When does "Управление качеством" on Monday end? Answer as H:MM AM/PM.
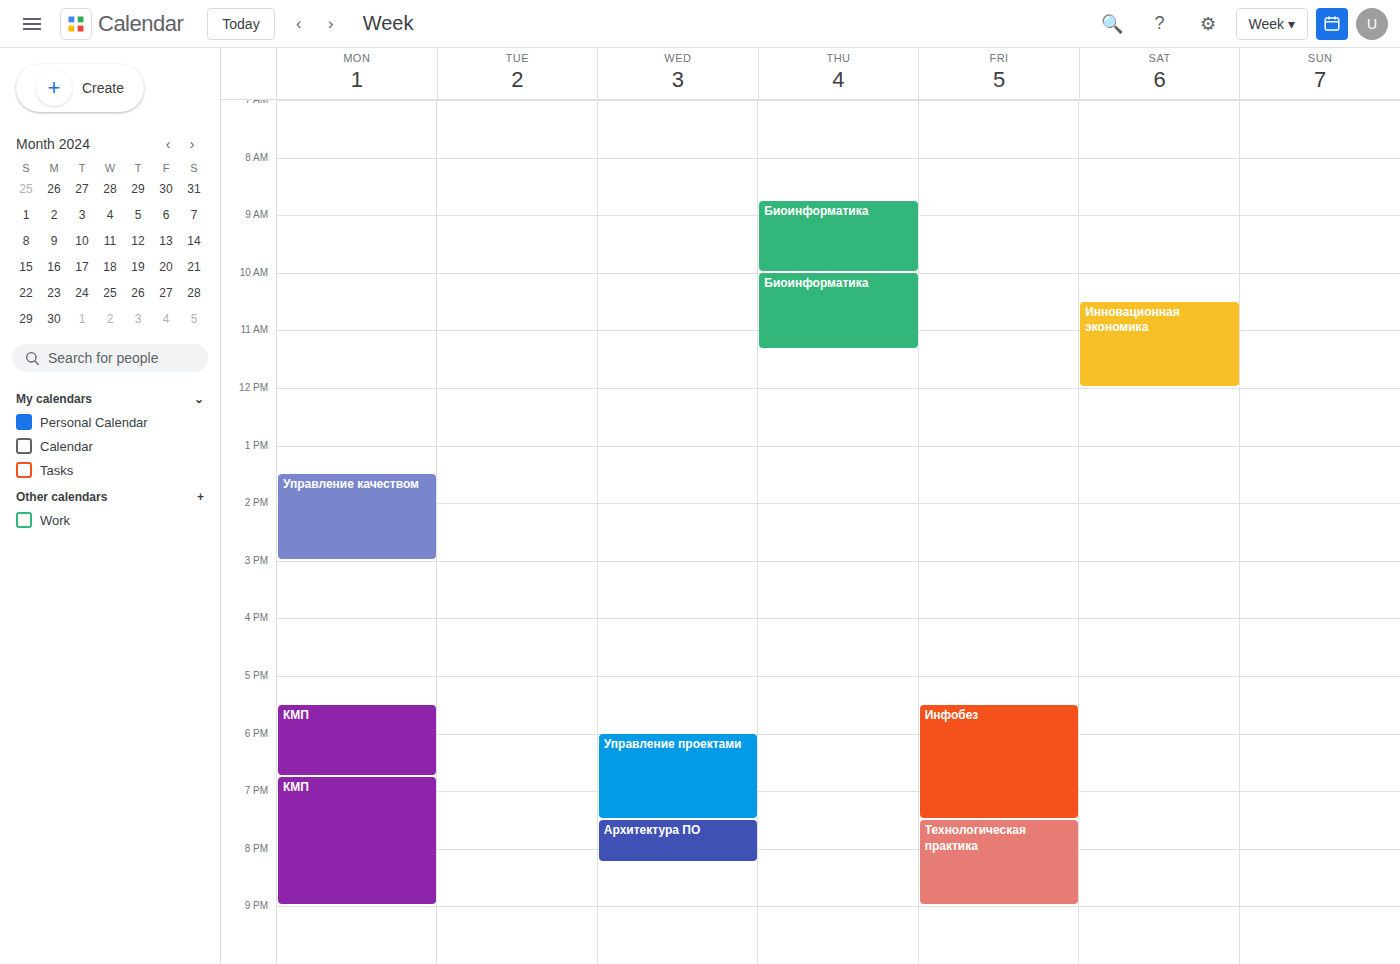
3:00 PM